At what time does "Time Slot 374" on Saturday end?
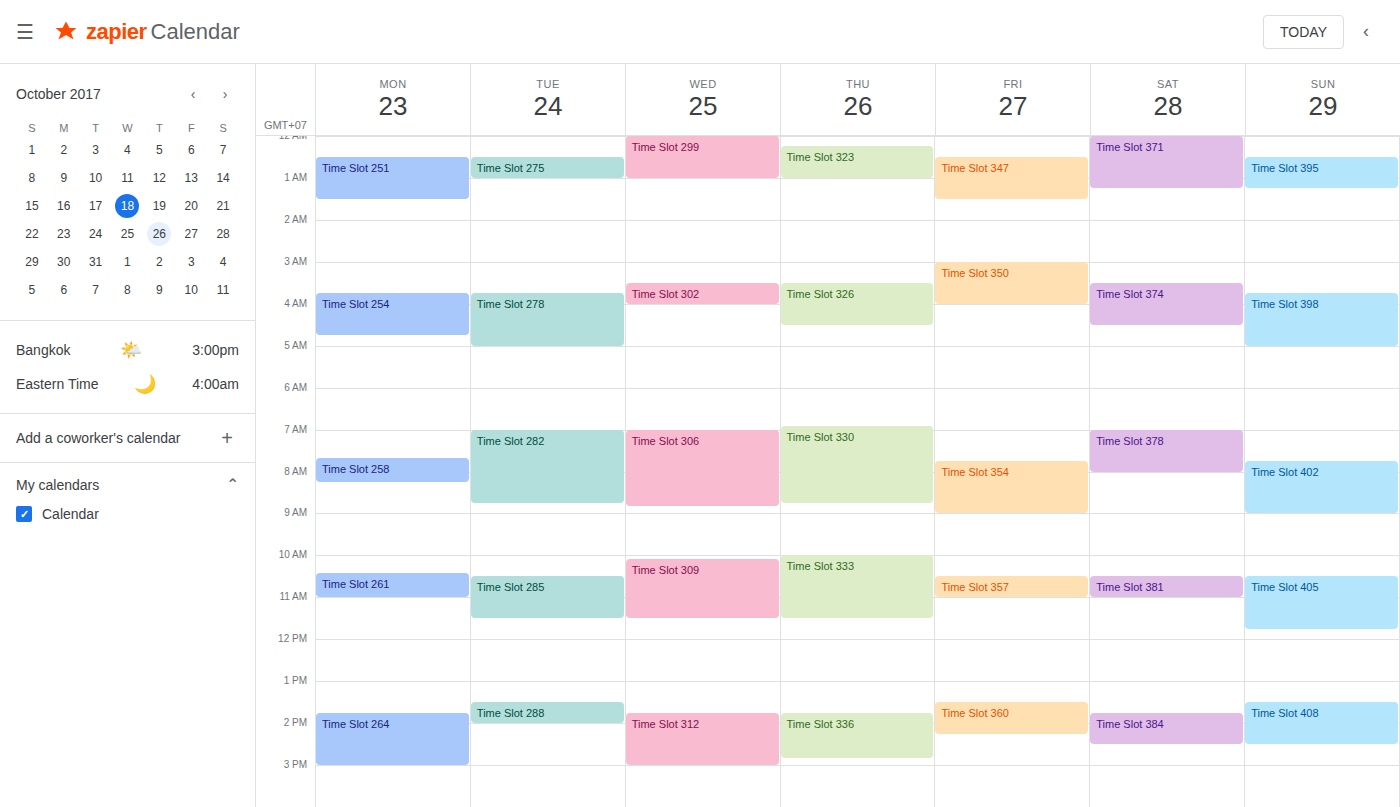
04:30